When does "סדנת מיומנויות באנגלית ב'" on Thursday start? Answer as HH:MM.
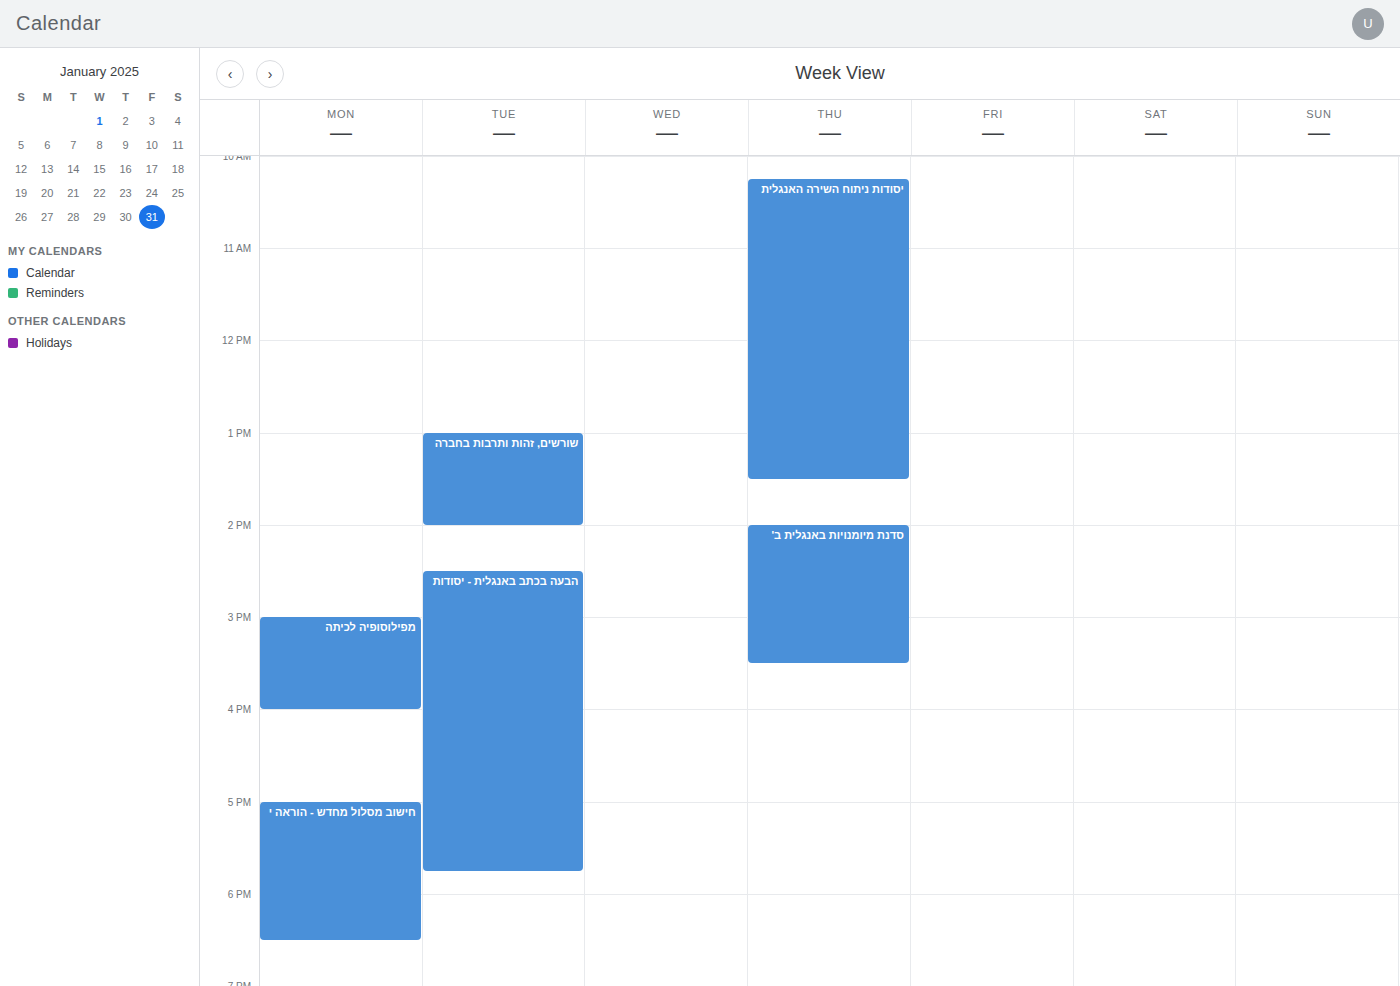
14:00